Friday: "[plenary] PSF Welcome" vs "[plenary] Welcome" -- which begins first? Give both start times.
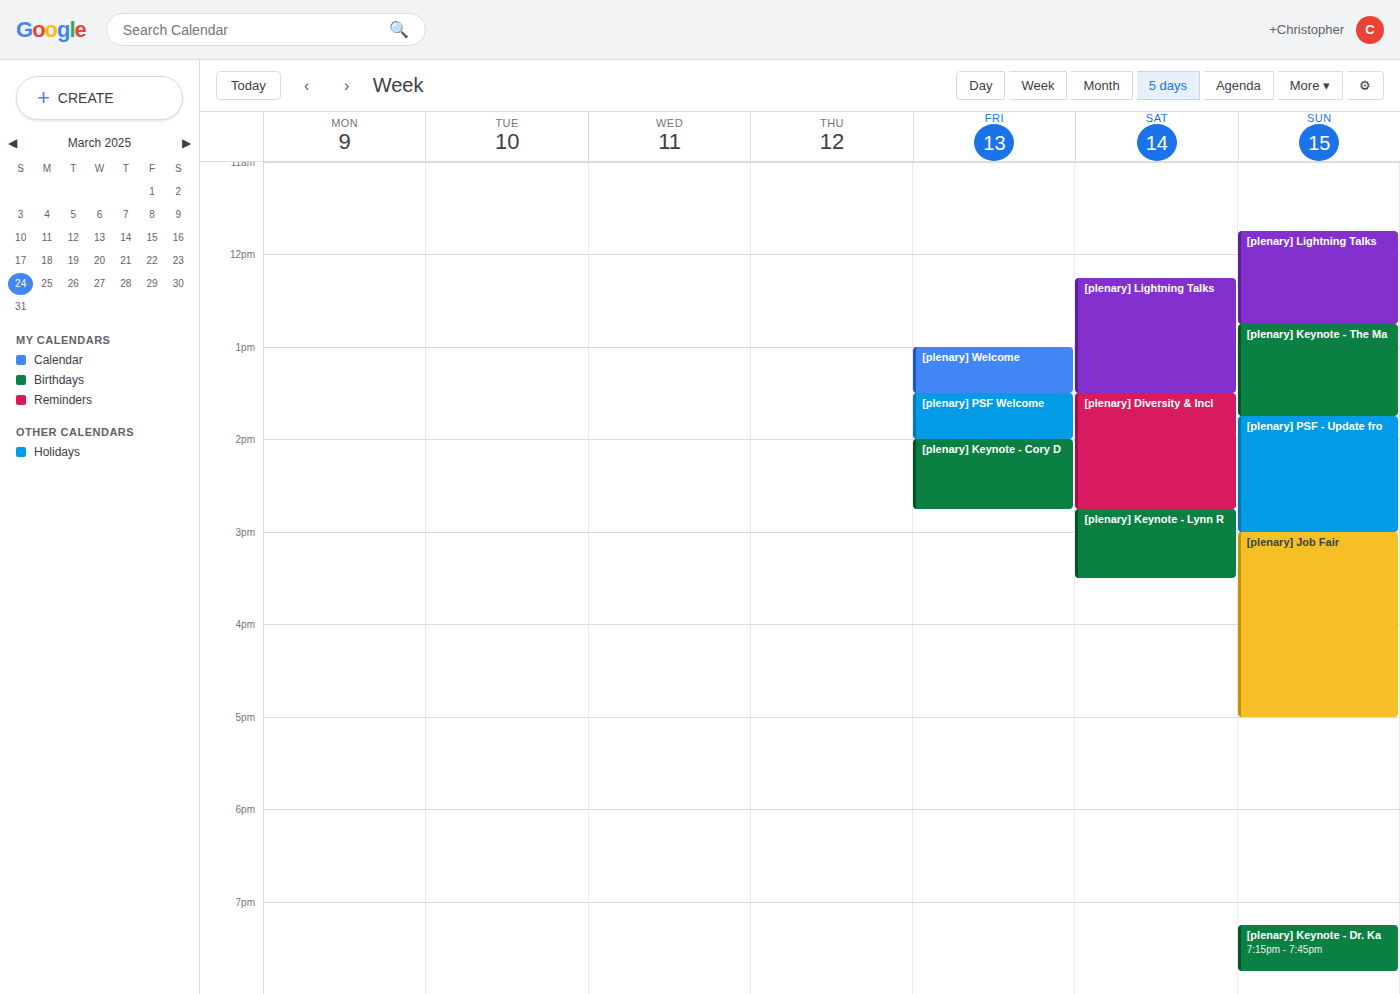
"[plenary] Welcome" 1:00 PM; "[plenary] PSF Welcome" 1:30 PM.